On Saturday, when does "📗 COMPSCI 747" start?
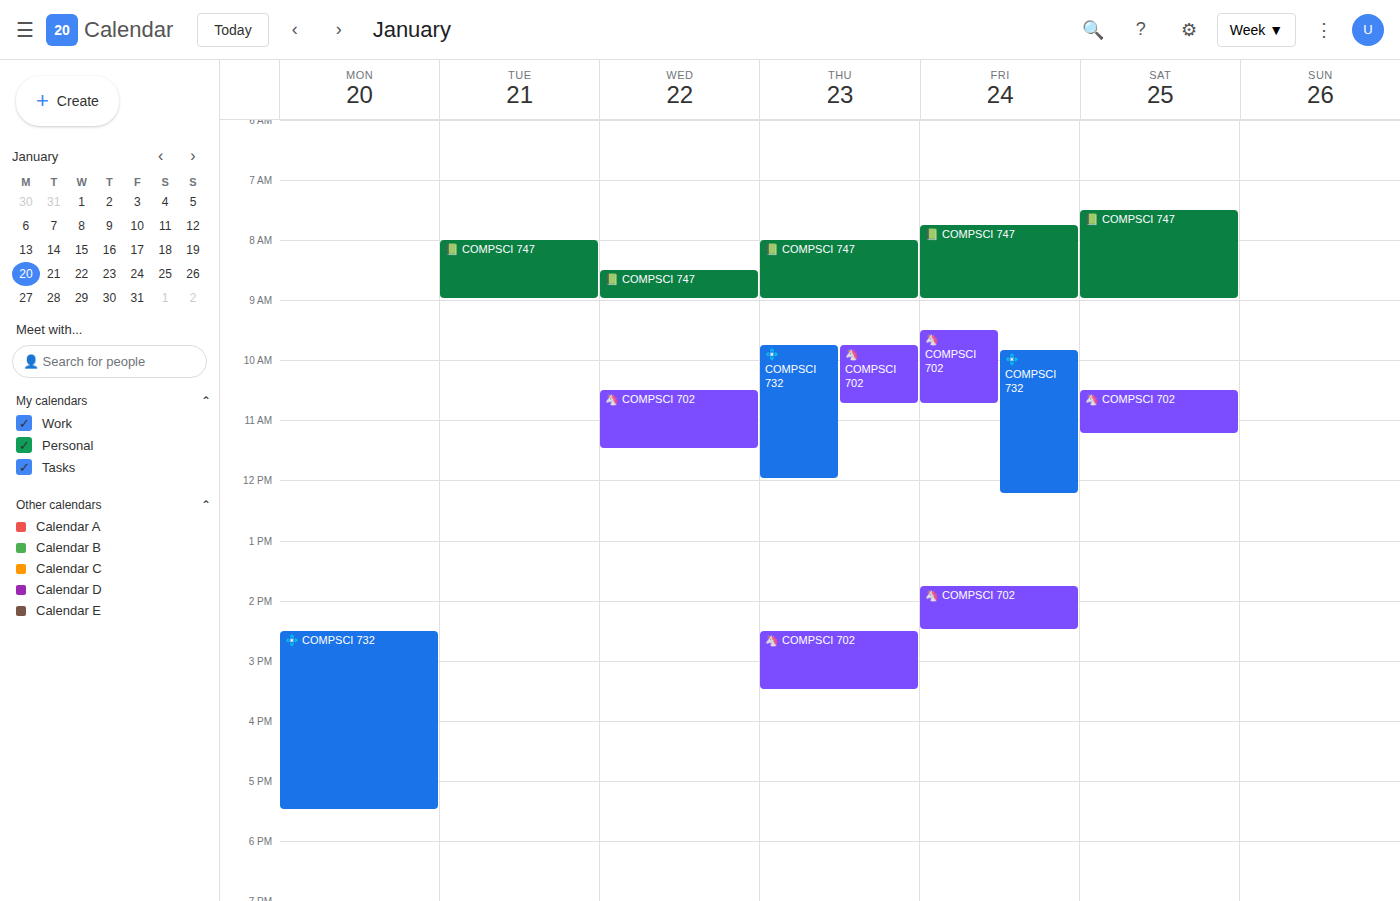
7:30 AM